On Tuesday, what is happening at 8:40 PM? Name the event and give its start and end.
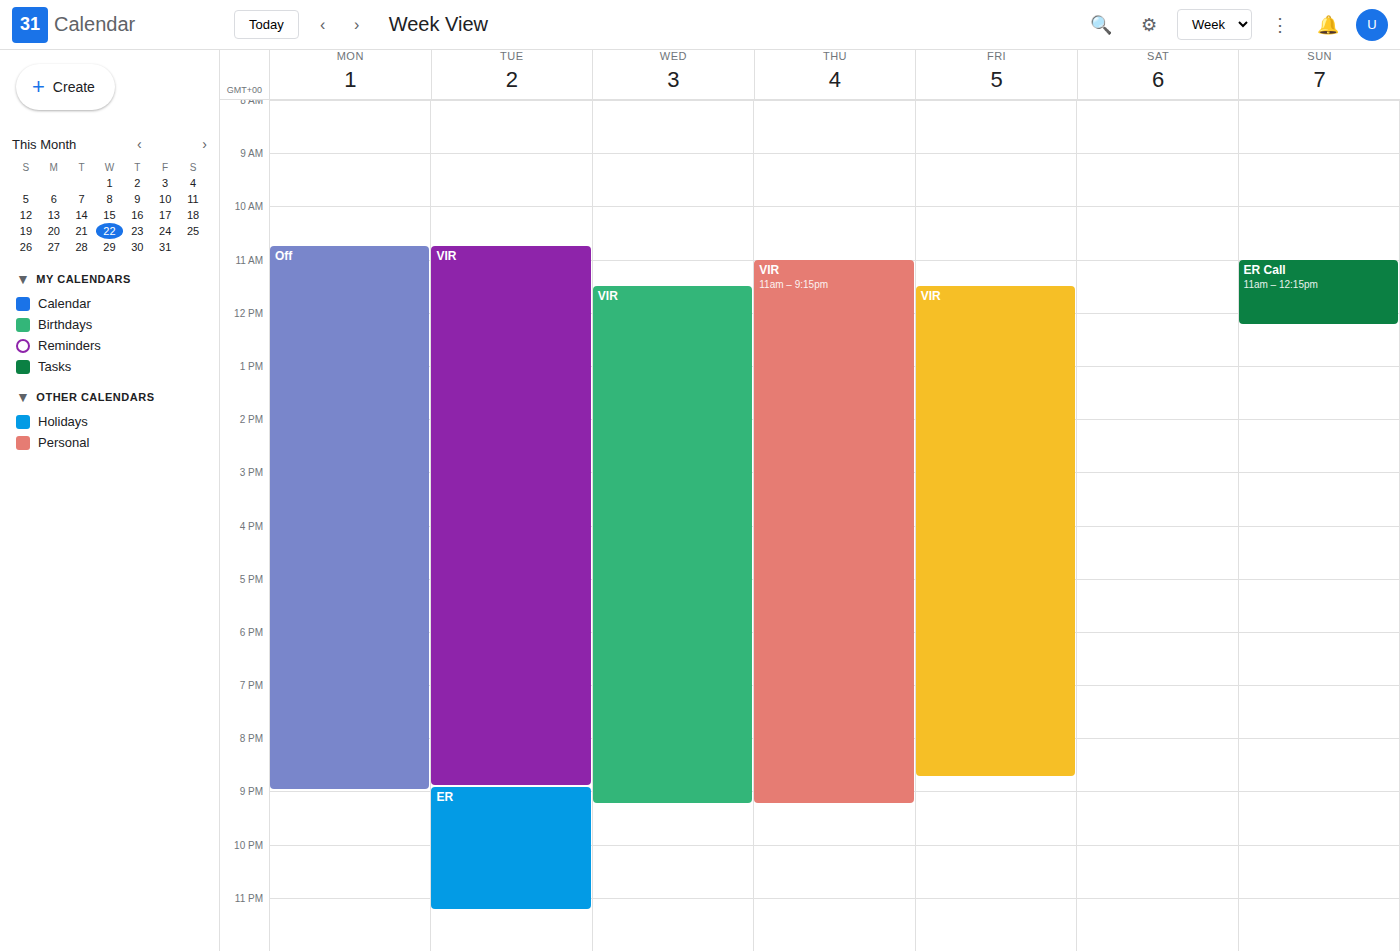
"VIR", 10:45 AM to 8:55 PM